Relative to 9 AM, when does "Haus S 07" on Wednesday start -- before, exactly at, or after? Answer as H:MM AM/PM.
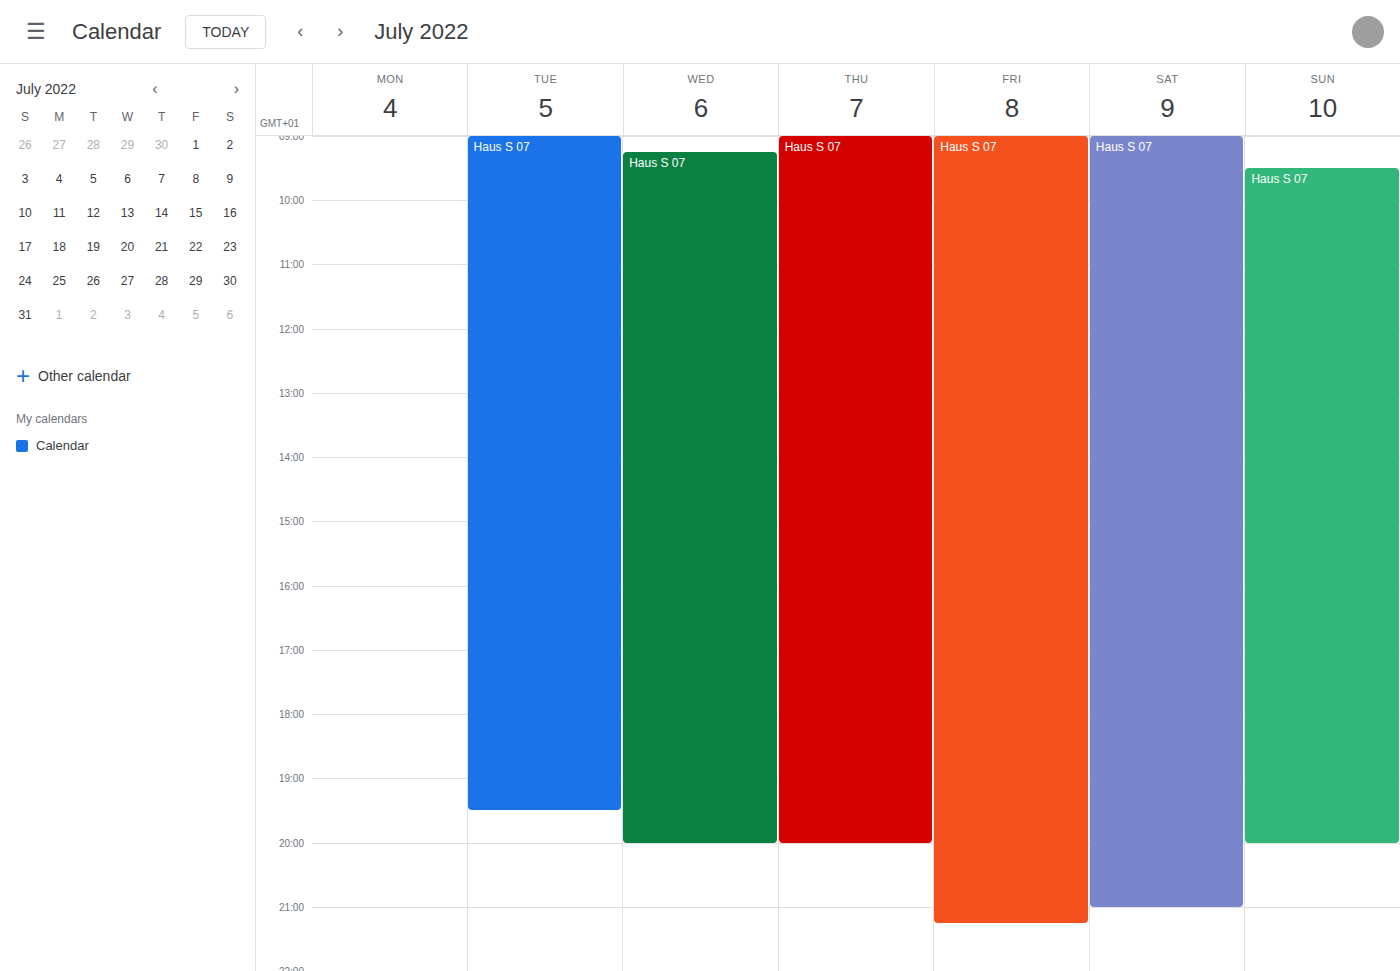
9:15 AM -- after 9 AM, 15 minutes below the 9 AM line.